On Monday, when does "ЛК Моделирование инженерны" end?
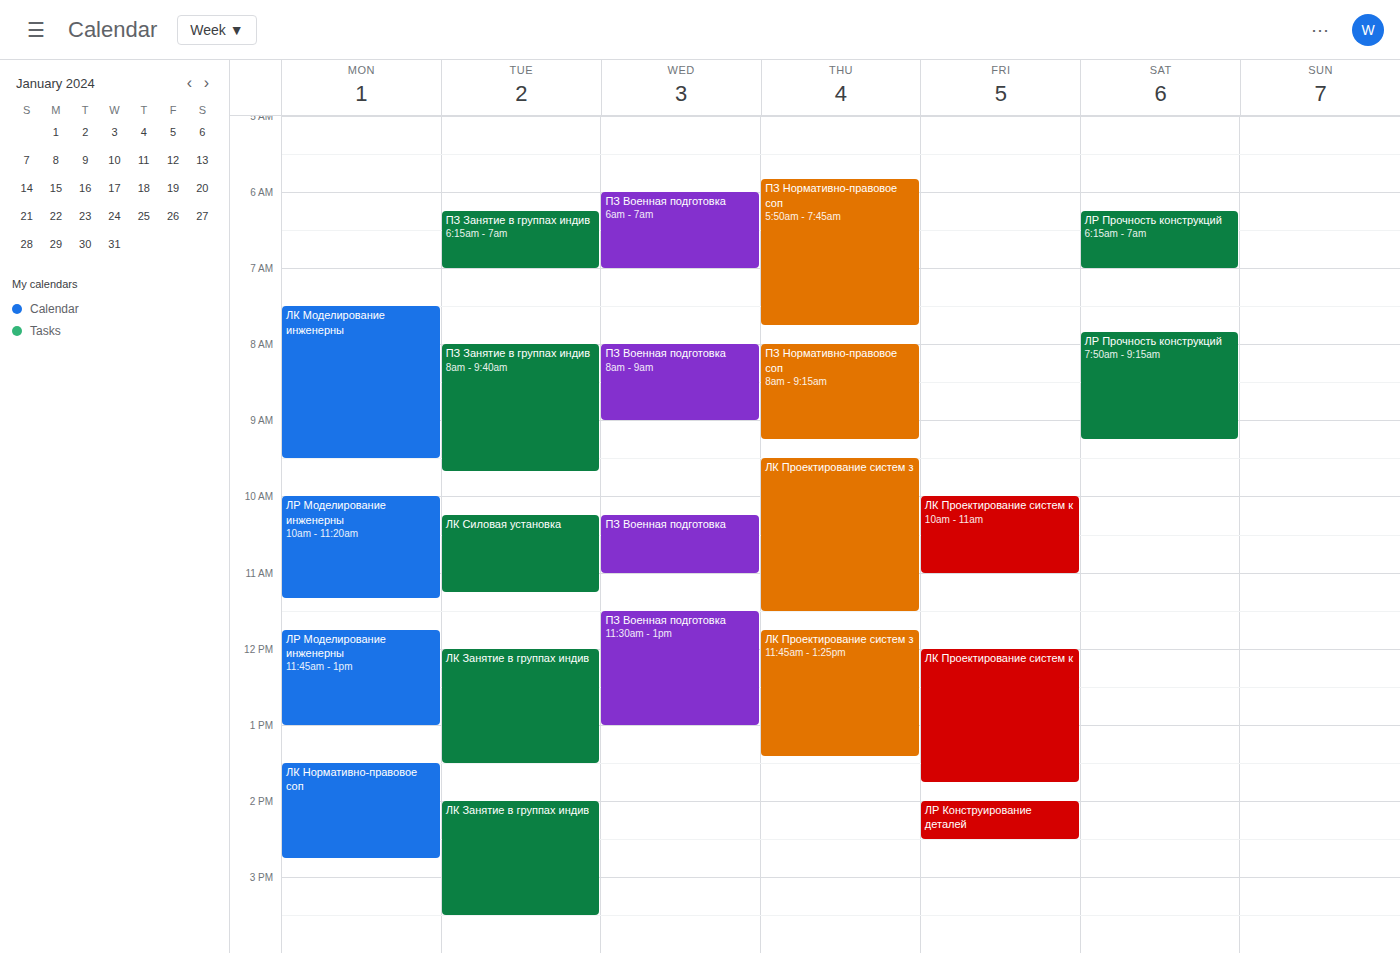
9:30 AM